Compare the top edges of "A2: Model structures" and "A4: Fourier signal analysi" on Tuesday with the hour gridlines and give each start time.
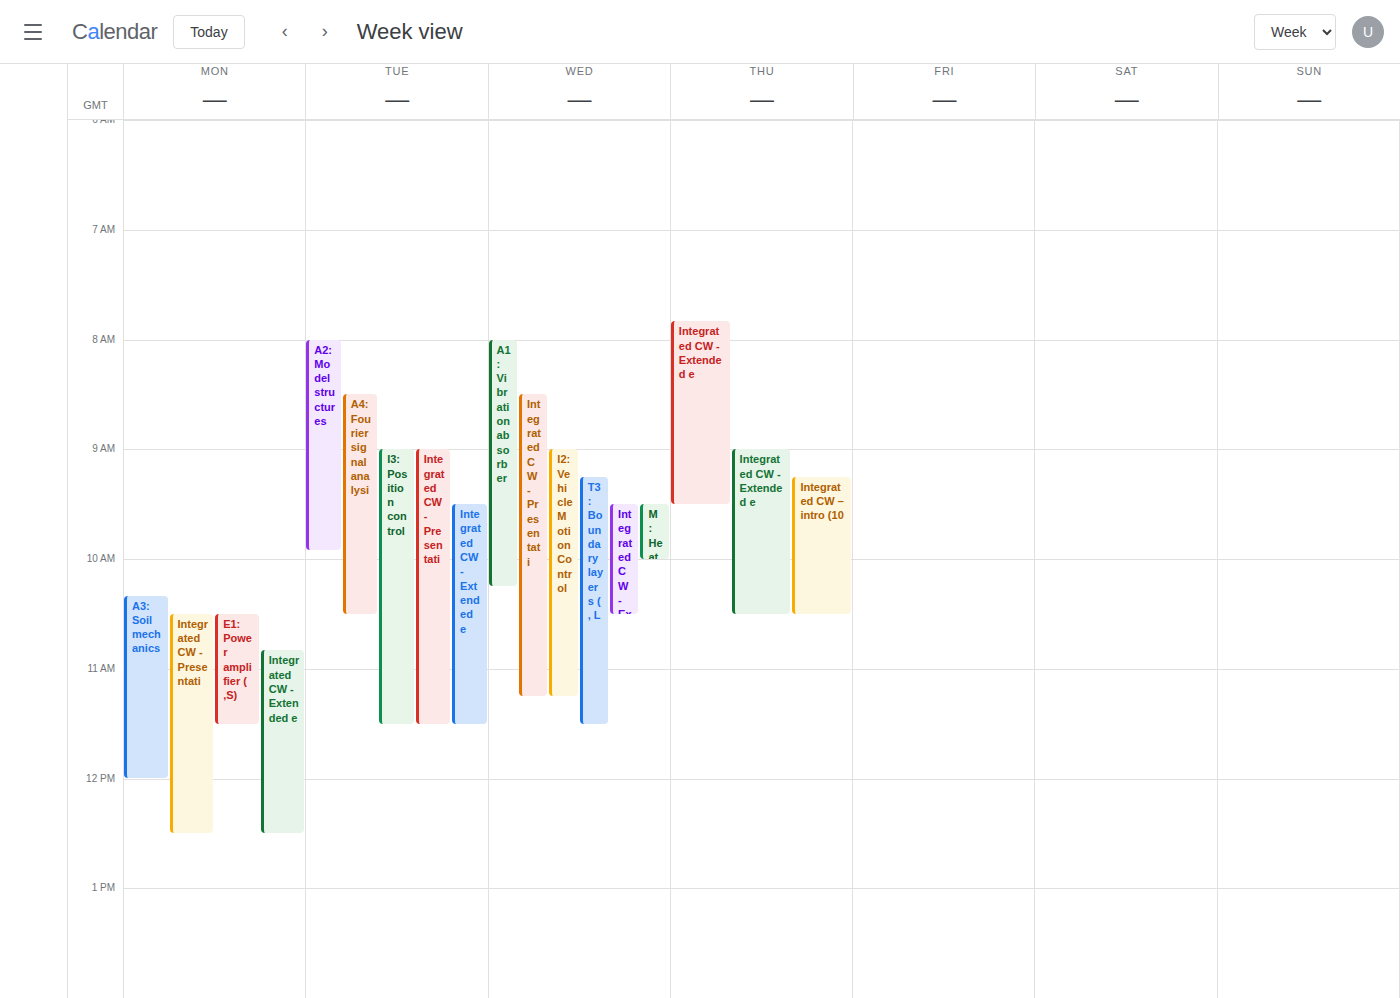
"A2: Model structures": 8:00 AM, exactly on the 8 AM line. "A4: Fourier signal analysi": 8:30 AM, halfway between the 8 AM and 9 AM lines.